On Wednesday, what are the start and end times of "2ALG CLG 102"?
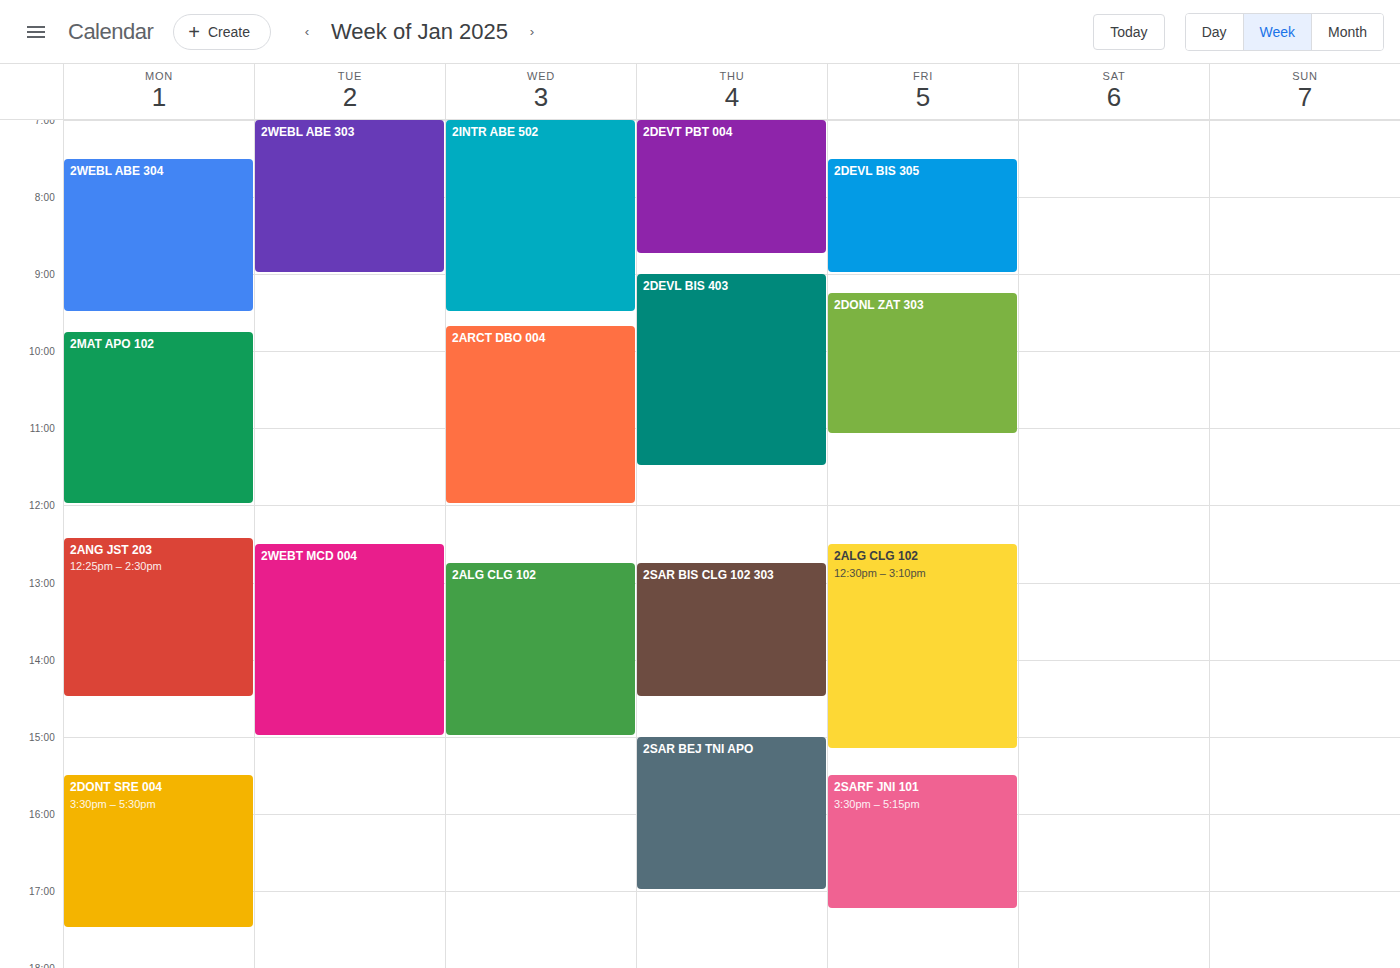
12:45 PM to 3:00 PM